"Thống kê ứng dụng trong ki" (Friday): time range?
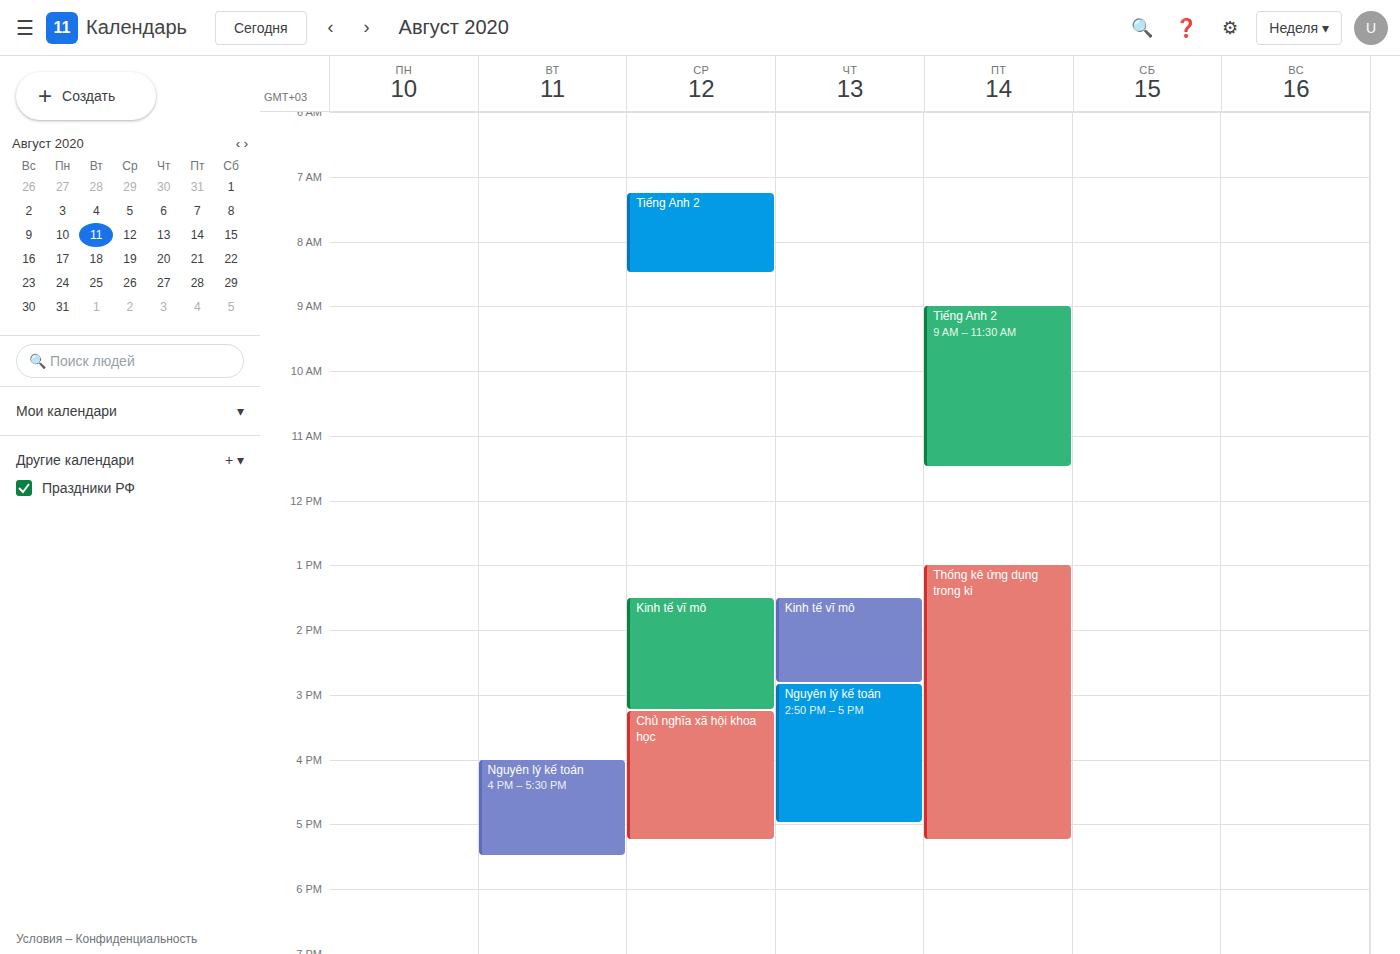
1:00 PM to 5:15 PM